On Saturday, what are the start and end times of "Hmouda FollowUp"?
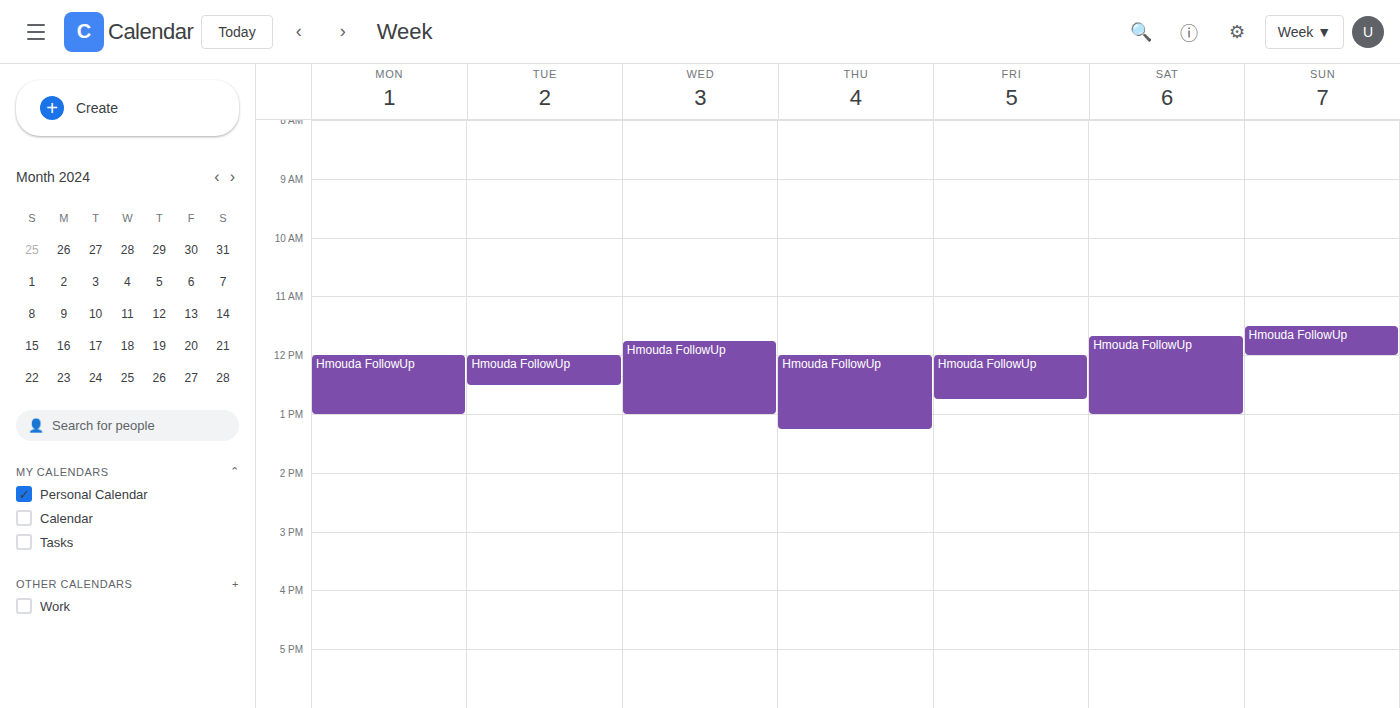
11:40 AM to 1:00 PM